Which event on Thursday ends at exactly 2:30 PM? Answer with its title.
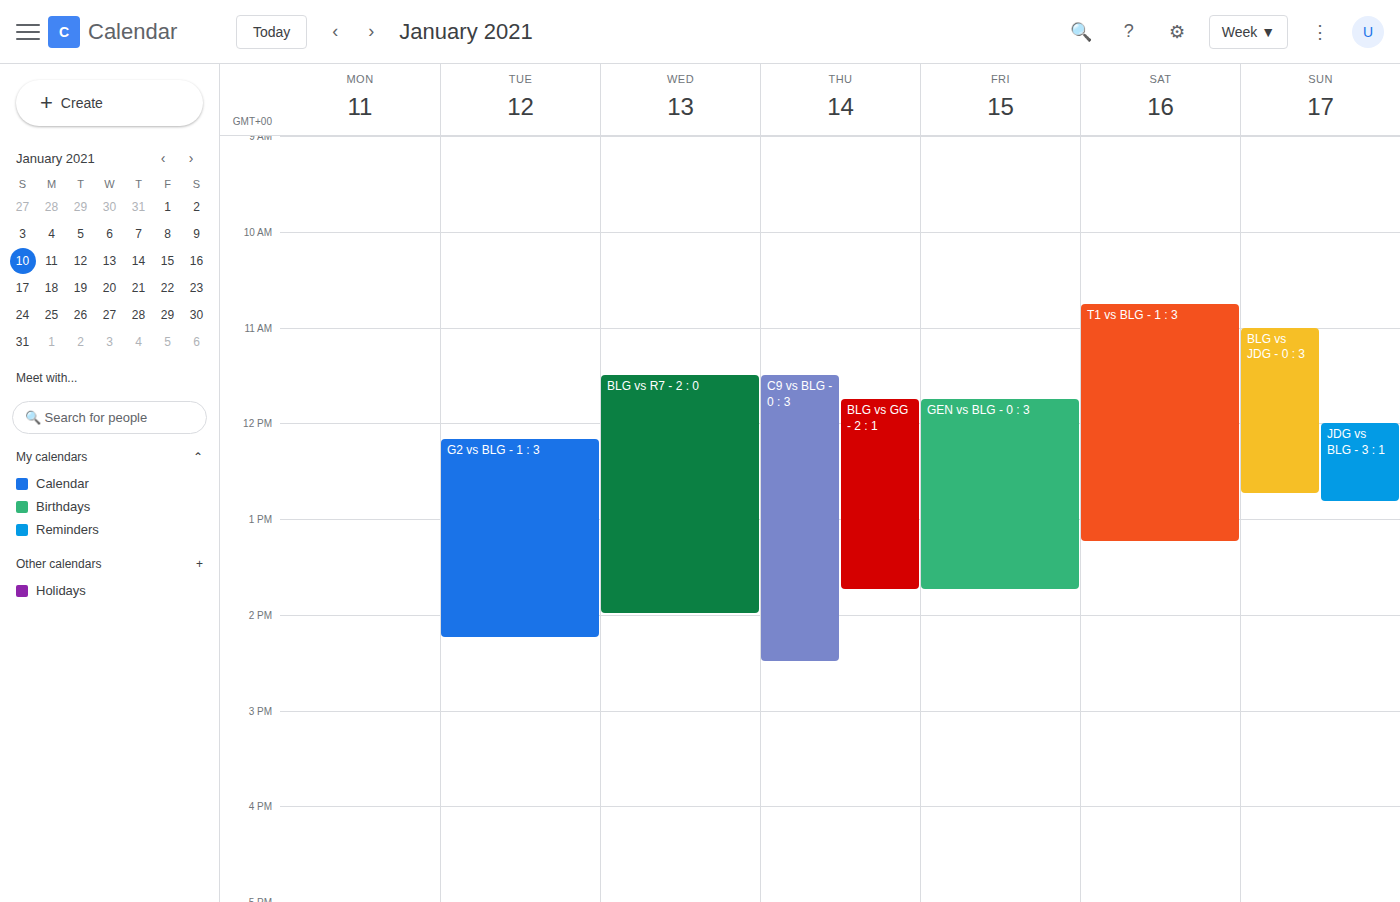
"C9 vs BLG - 0 : 3"